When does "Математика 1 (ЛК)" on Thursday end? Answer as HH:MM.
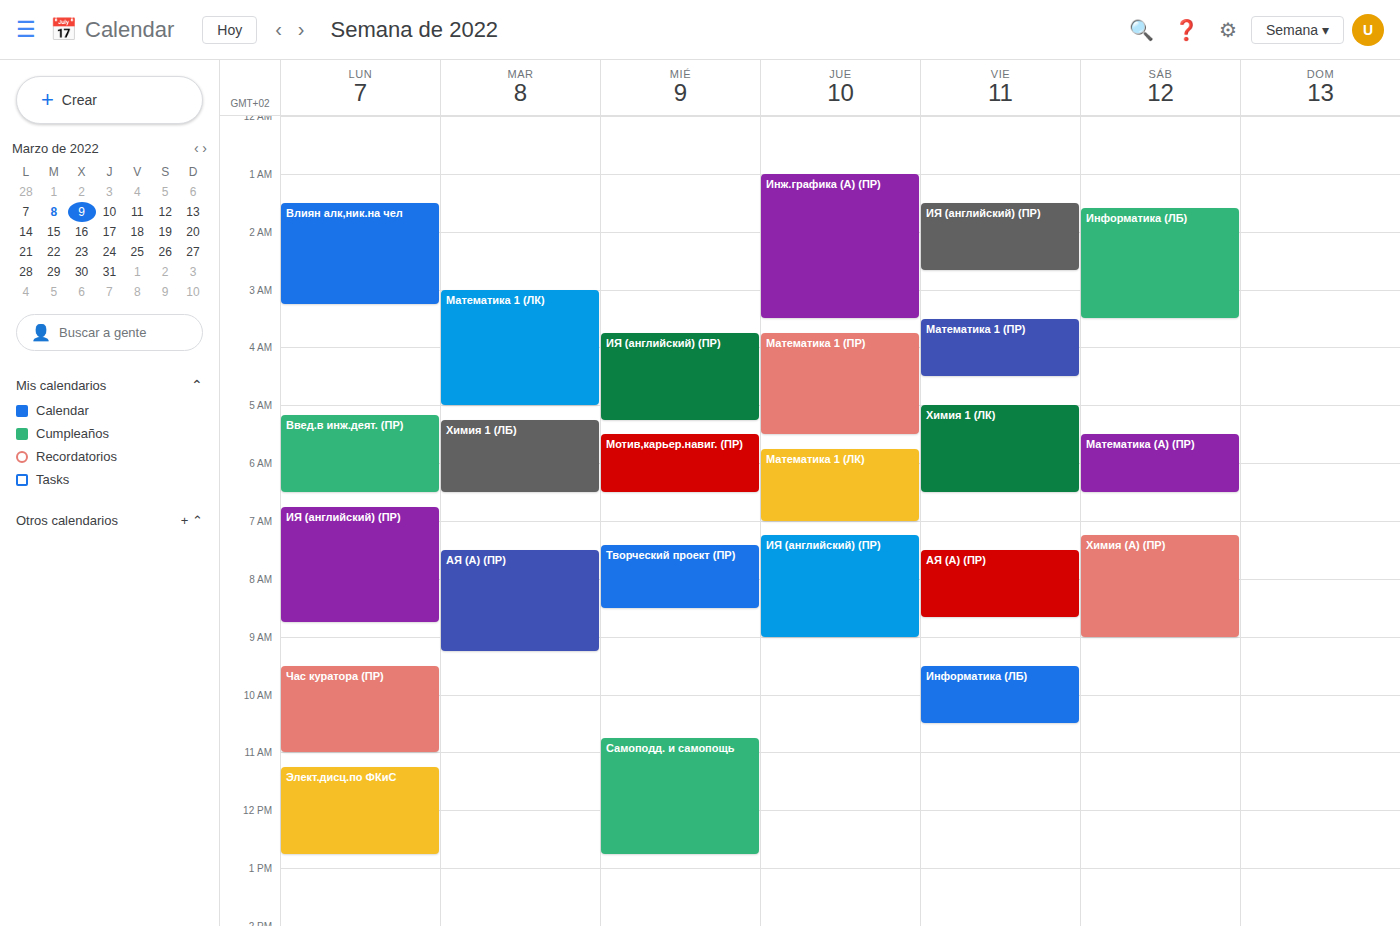
07:00